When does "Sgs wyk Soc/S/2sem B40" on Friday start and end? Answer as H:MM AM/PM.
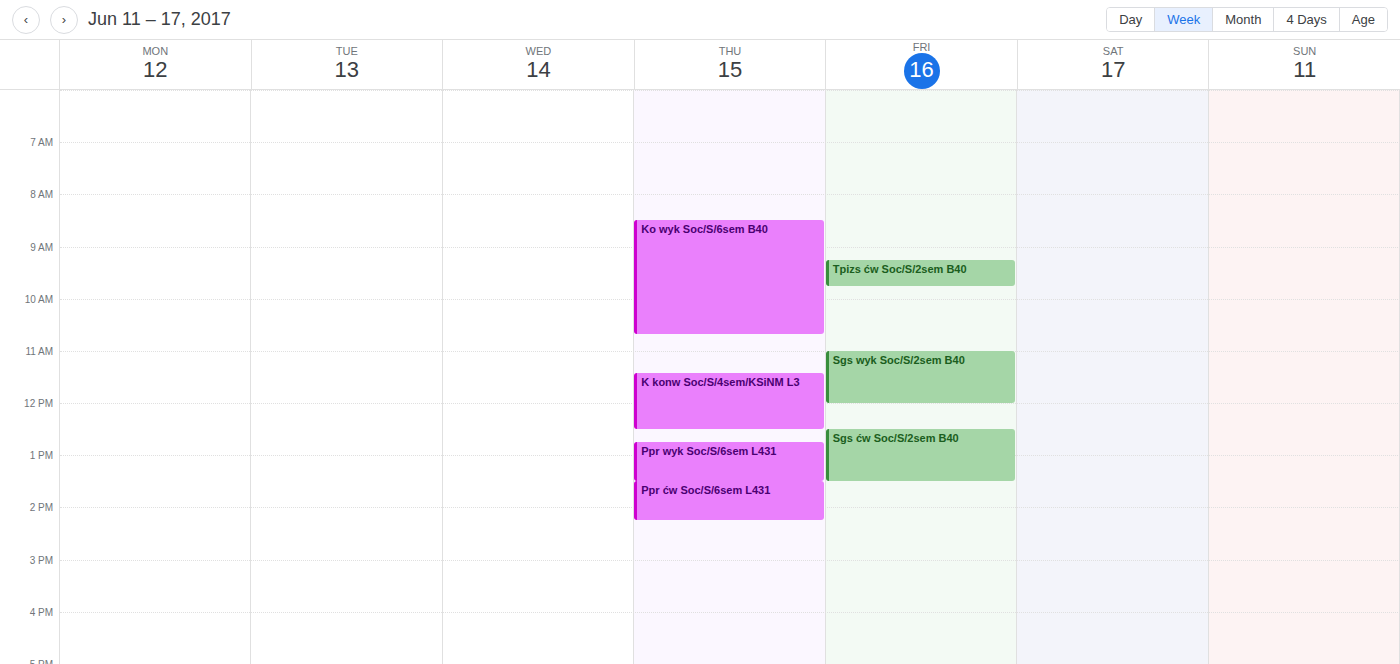
11:00 AM to 12:00 PM